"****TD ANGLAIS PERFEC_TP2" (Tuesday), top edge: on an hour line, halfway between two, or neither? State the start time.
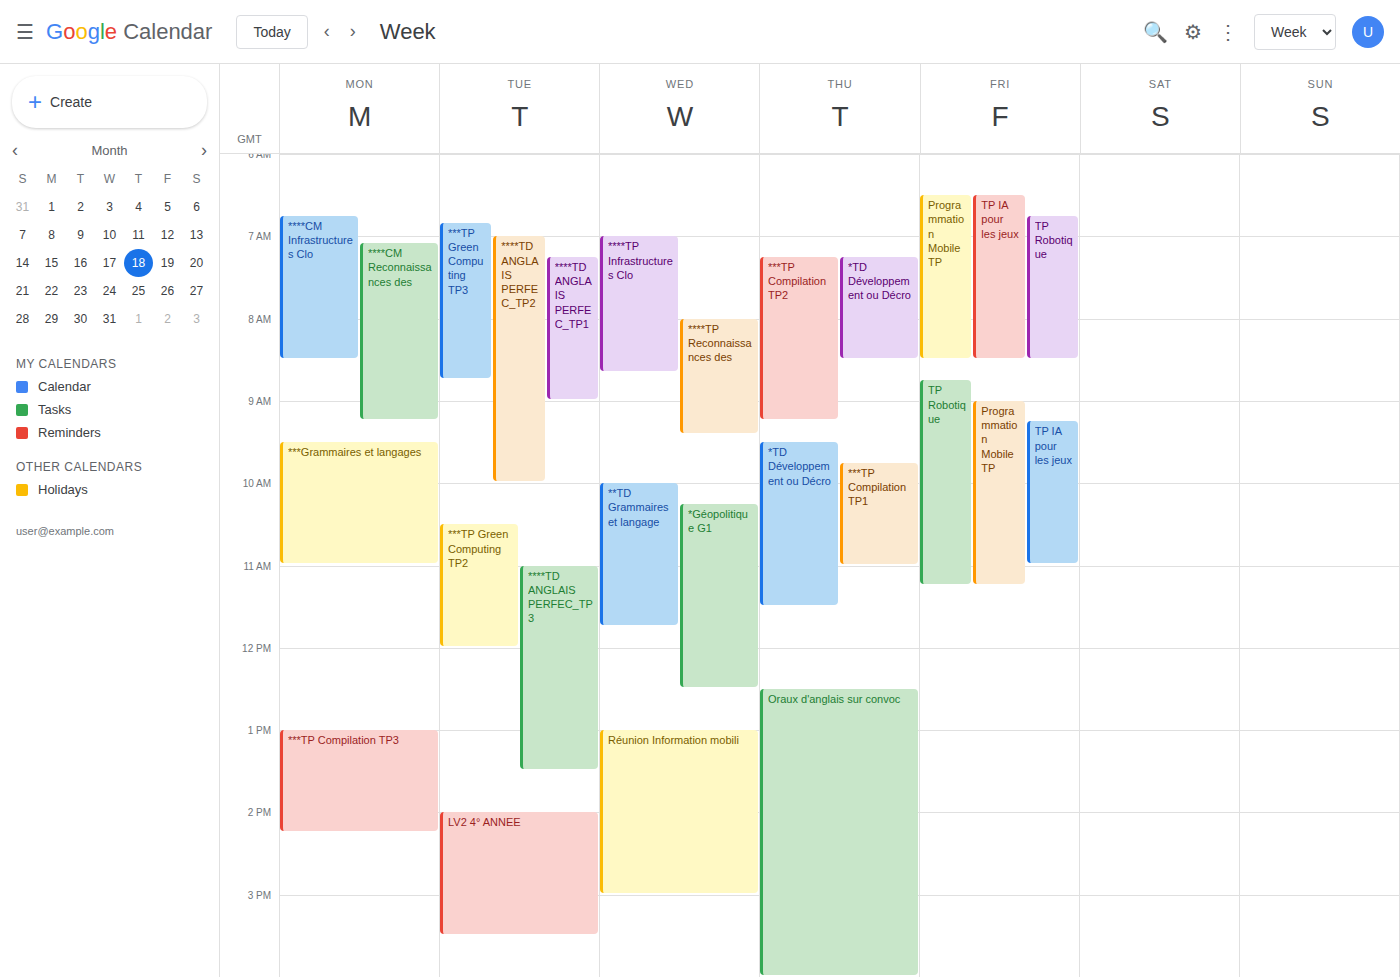
7:00 AM -- exactly on the 7 AM line.